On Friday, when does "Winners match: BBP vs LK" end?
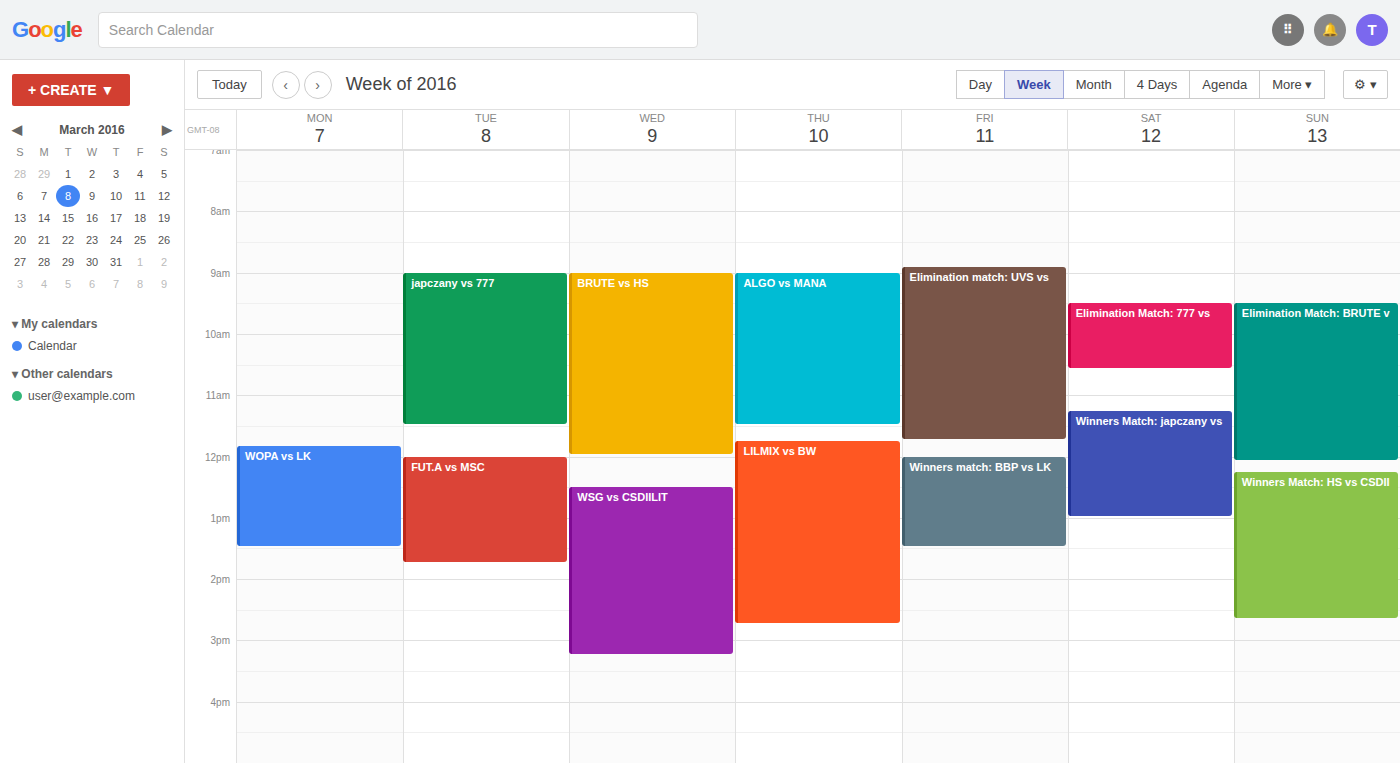
1:30 PM